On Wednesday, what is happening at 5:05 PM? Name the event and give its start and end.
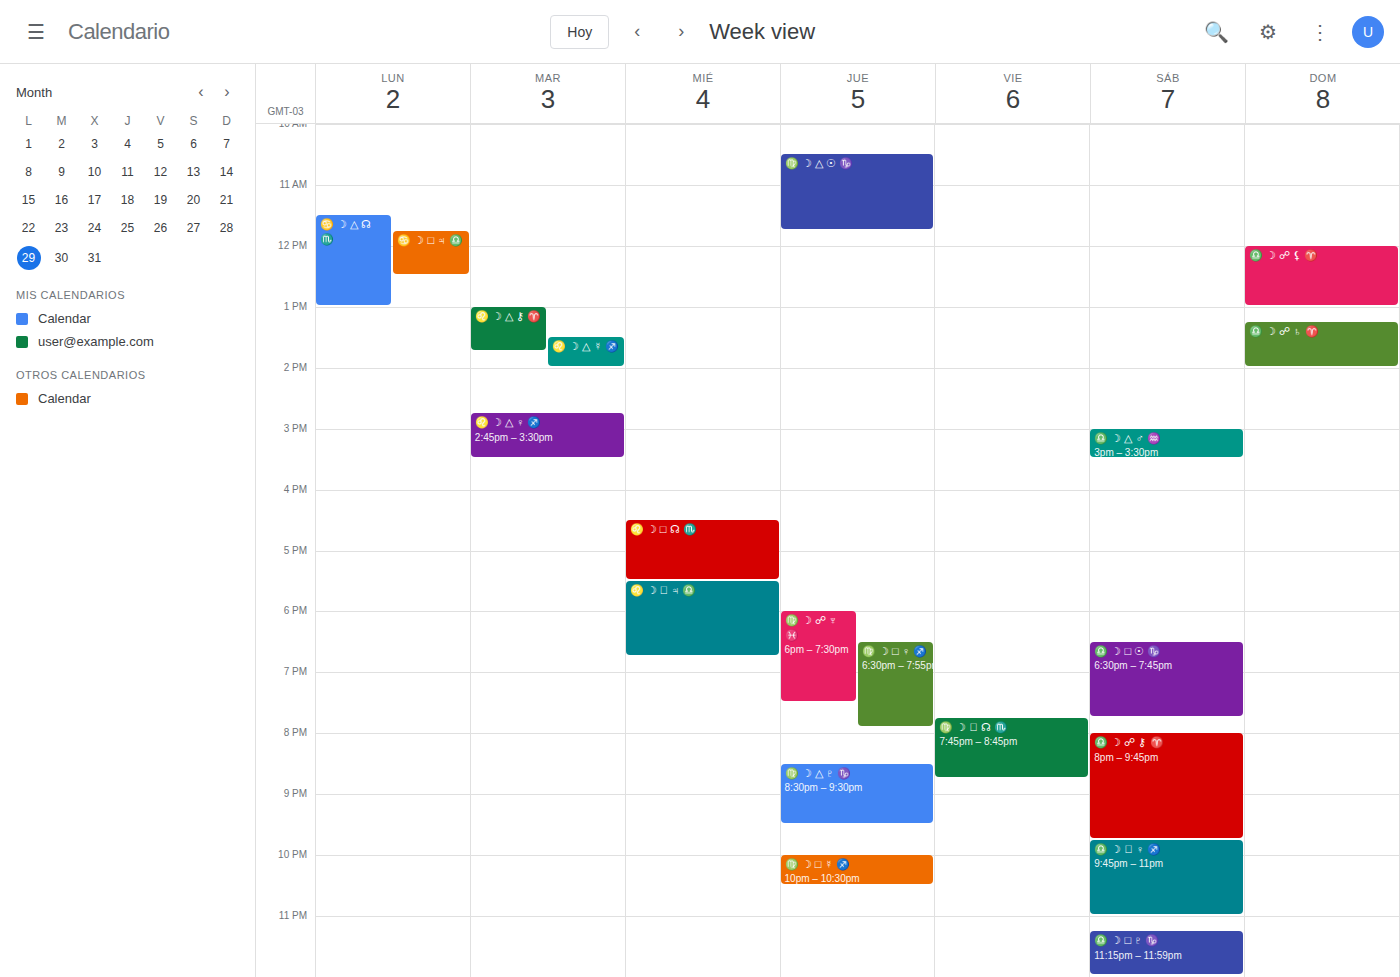
"♌️ ☽ □ ☊ ♏️", 4:30 PM to 5:30 PM